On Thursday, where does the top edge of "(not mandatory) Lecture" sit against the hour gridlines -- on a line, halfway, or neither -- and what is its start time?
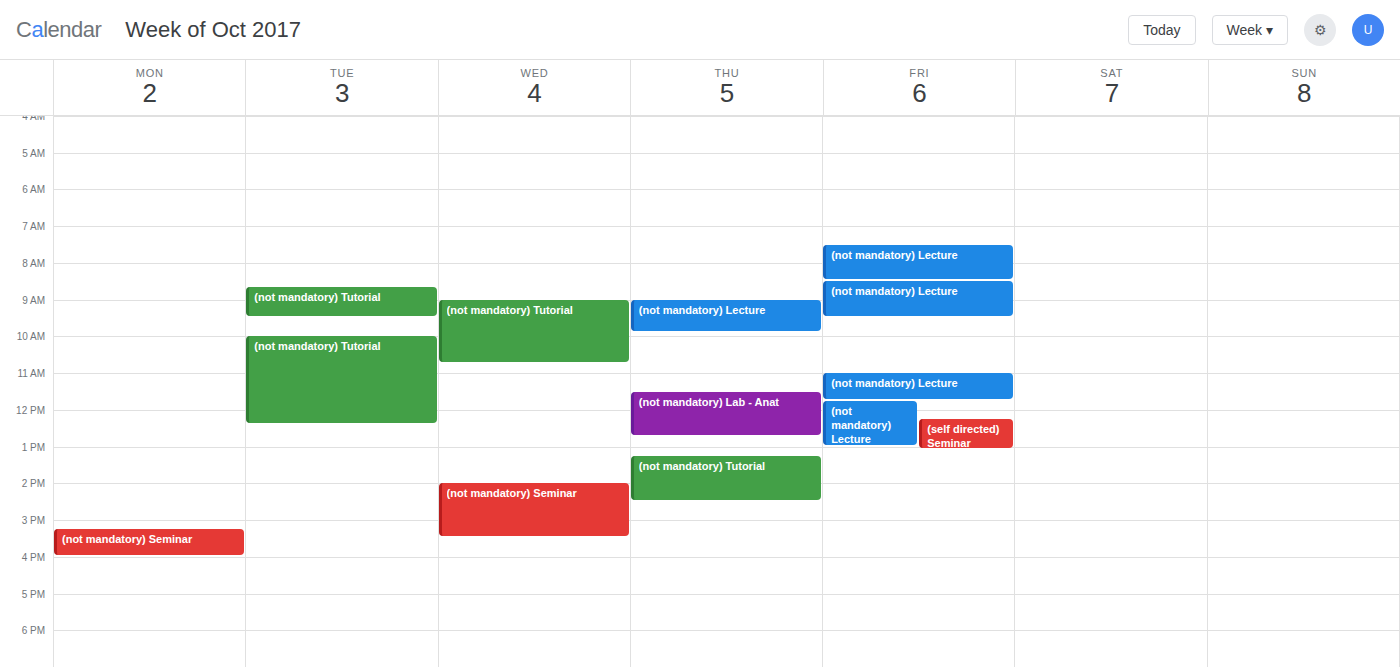
9:00 AM -- exactly on the 9 AM line.